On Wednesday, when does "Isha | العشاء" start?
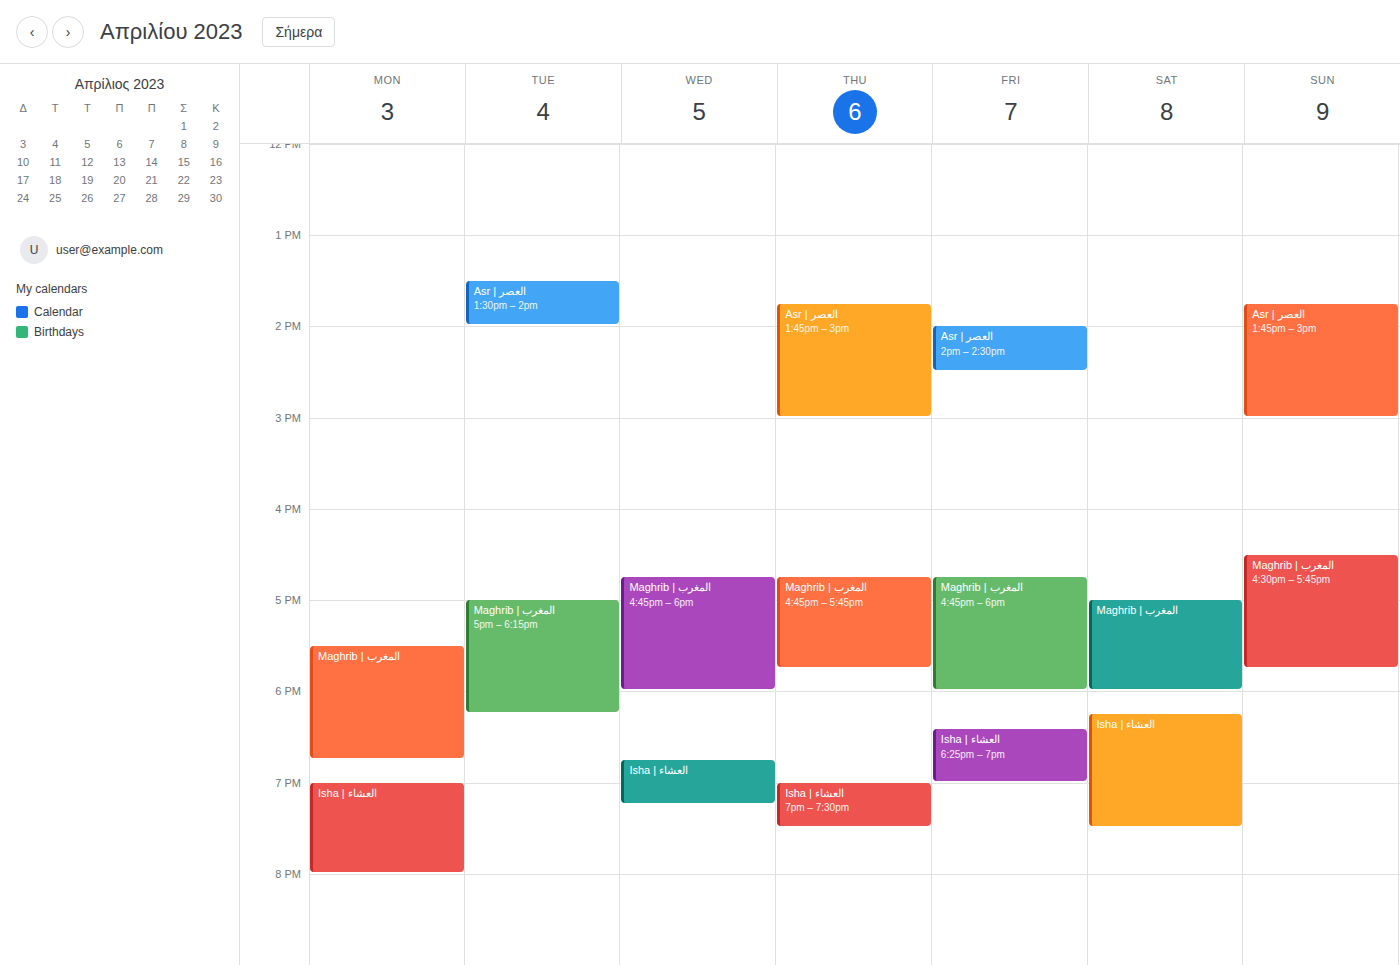
6:45 PM